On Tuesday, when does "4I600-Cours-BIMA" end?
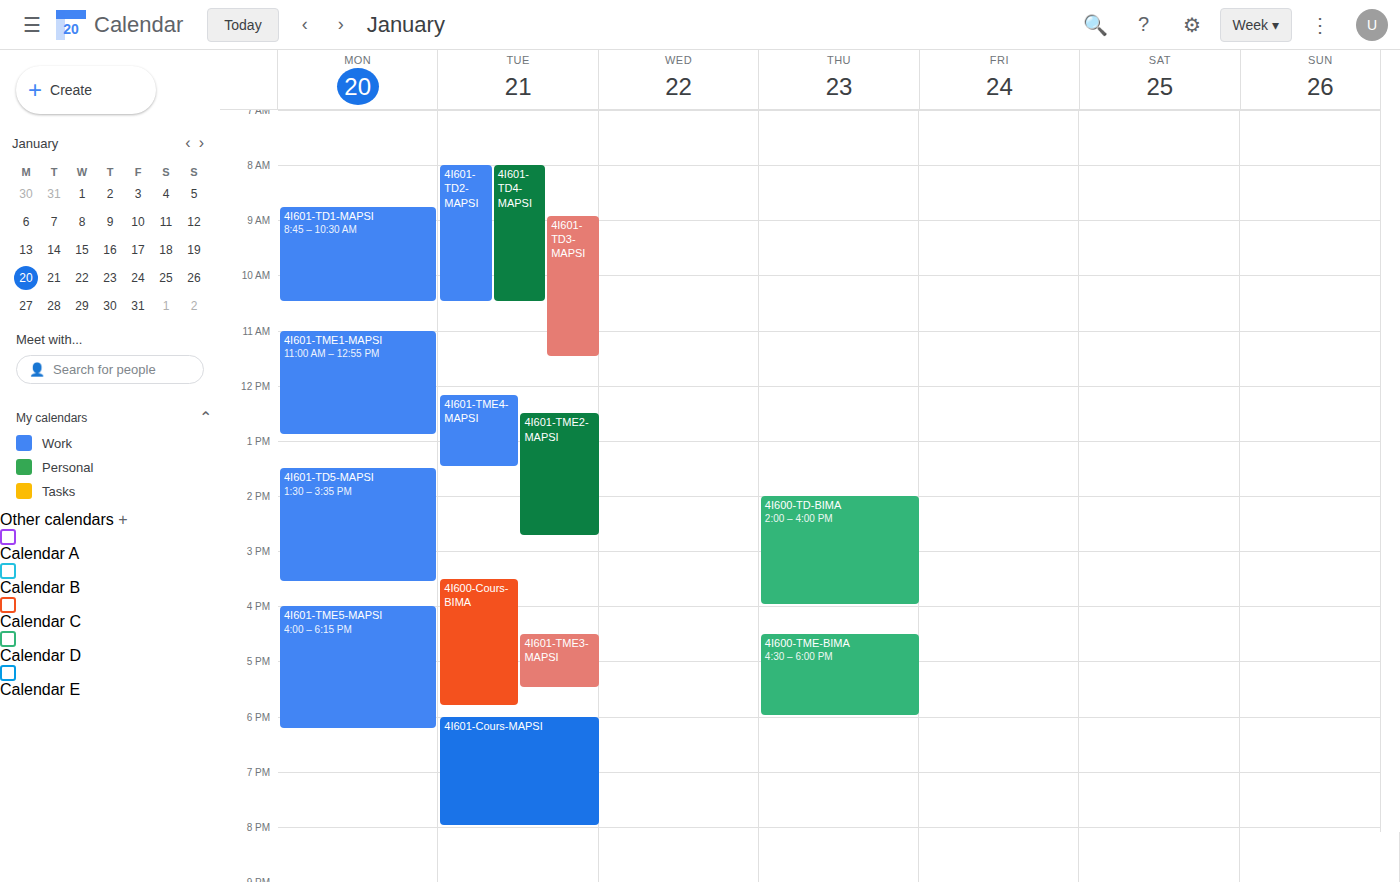
5:50 PM